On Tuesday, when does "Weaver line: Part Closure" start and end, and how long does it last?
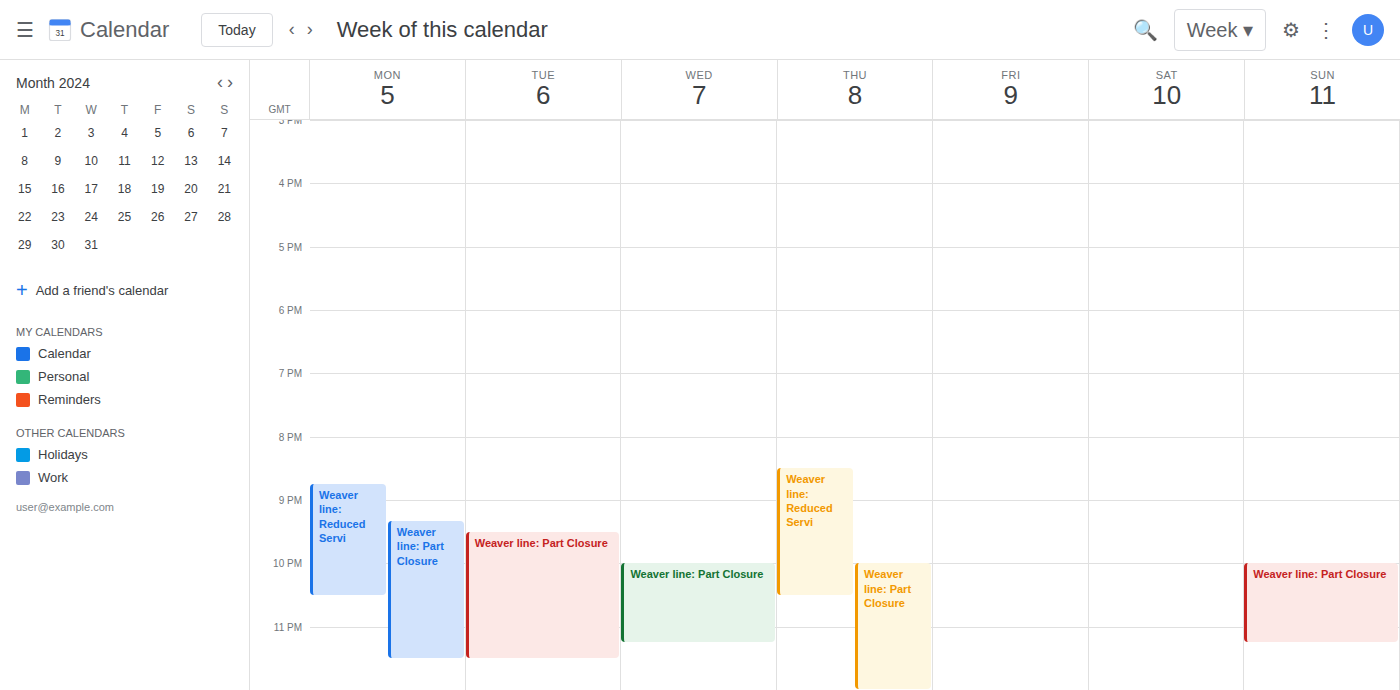
9:30 PM to 11:30 PM, 2 hours